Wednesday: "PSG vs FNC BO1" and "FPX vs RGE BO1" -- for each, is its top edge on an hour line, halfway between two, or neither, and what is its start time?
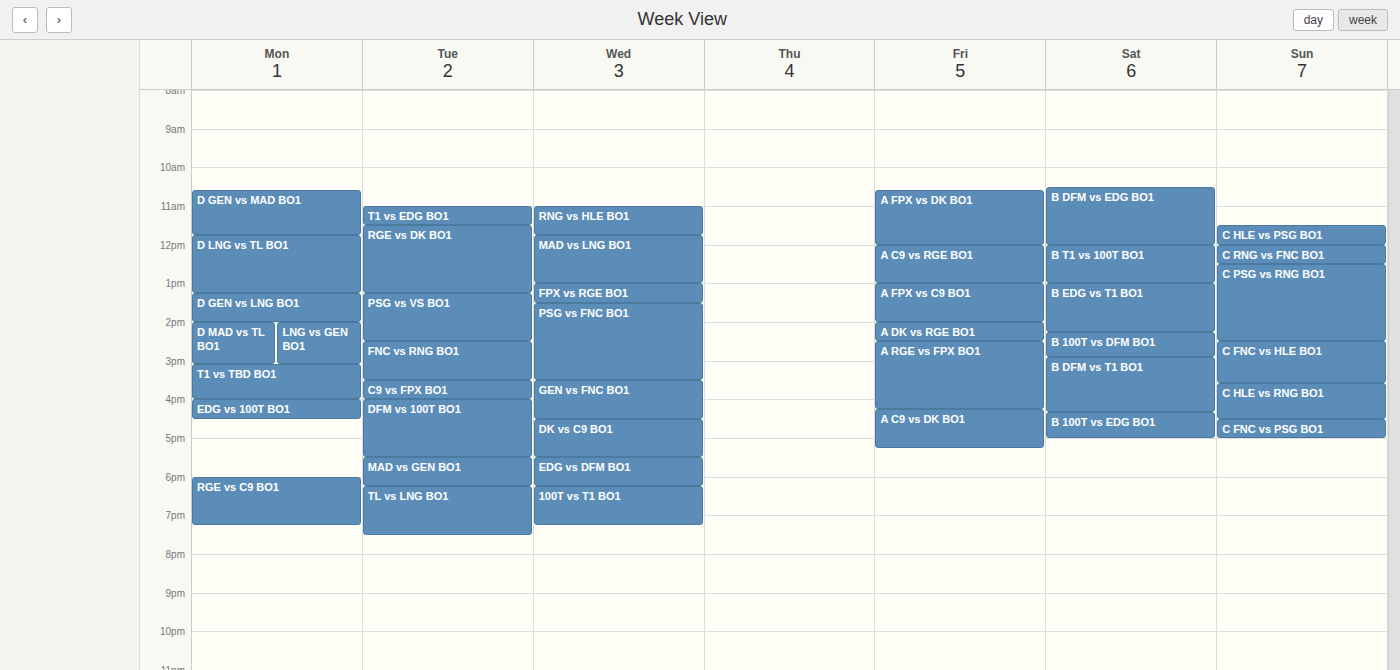
"PSG vs FNC BO1": 13:30, halfway between the 13:00 and 14:00 lines. "FPX vs RGE BO1": 13:00, exactly on the 13:00 line.